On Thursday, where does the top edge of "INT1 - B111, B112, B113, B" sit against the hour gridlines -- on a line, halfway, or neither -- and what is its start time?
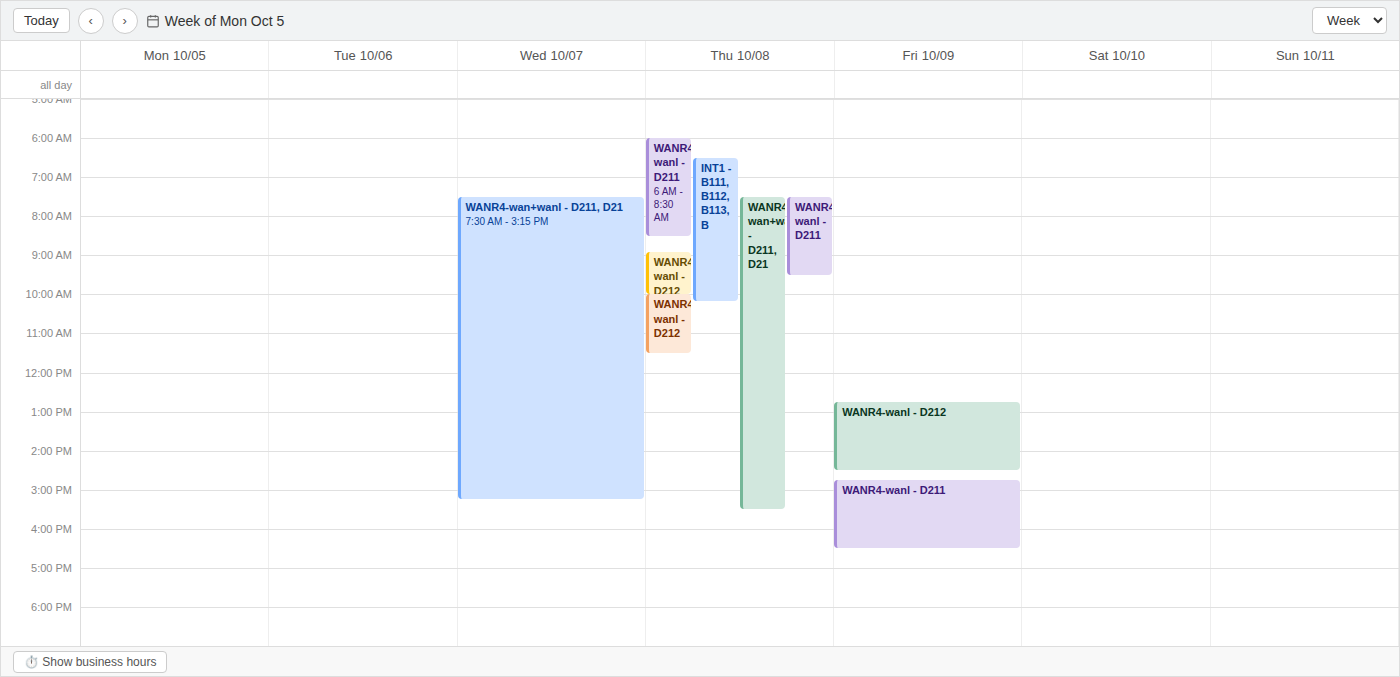
6:30 AM -- halfway between the 6 AM and 7 AM lines.